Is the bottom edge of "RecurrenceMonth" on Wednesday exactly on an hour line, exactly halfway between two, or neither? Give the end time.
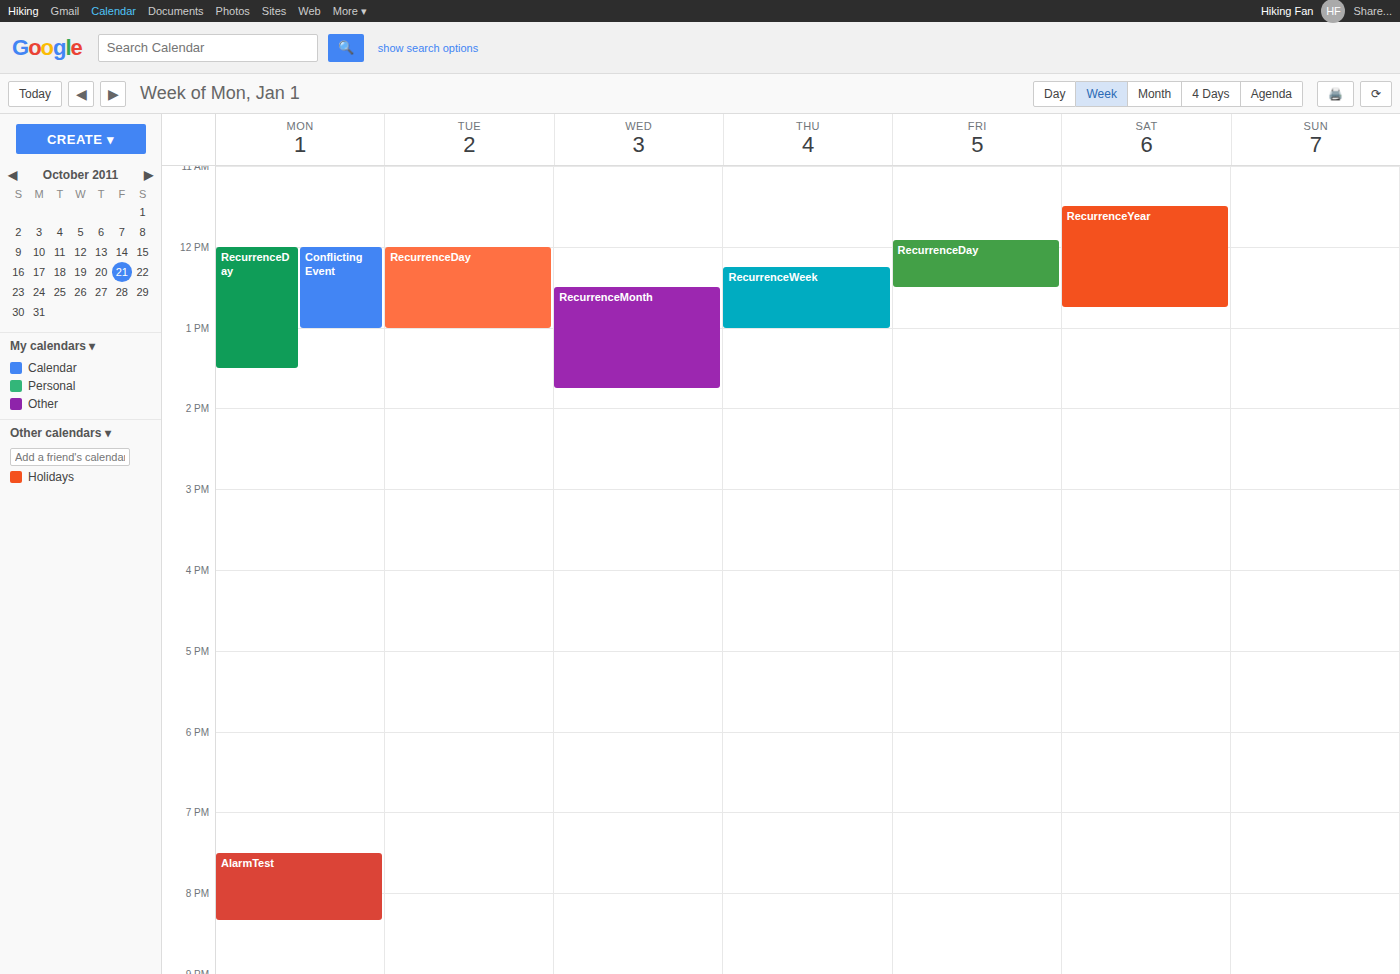
1:45 PM -- neither: three quarters of the way from the 1 PM line to the 2 PM line.